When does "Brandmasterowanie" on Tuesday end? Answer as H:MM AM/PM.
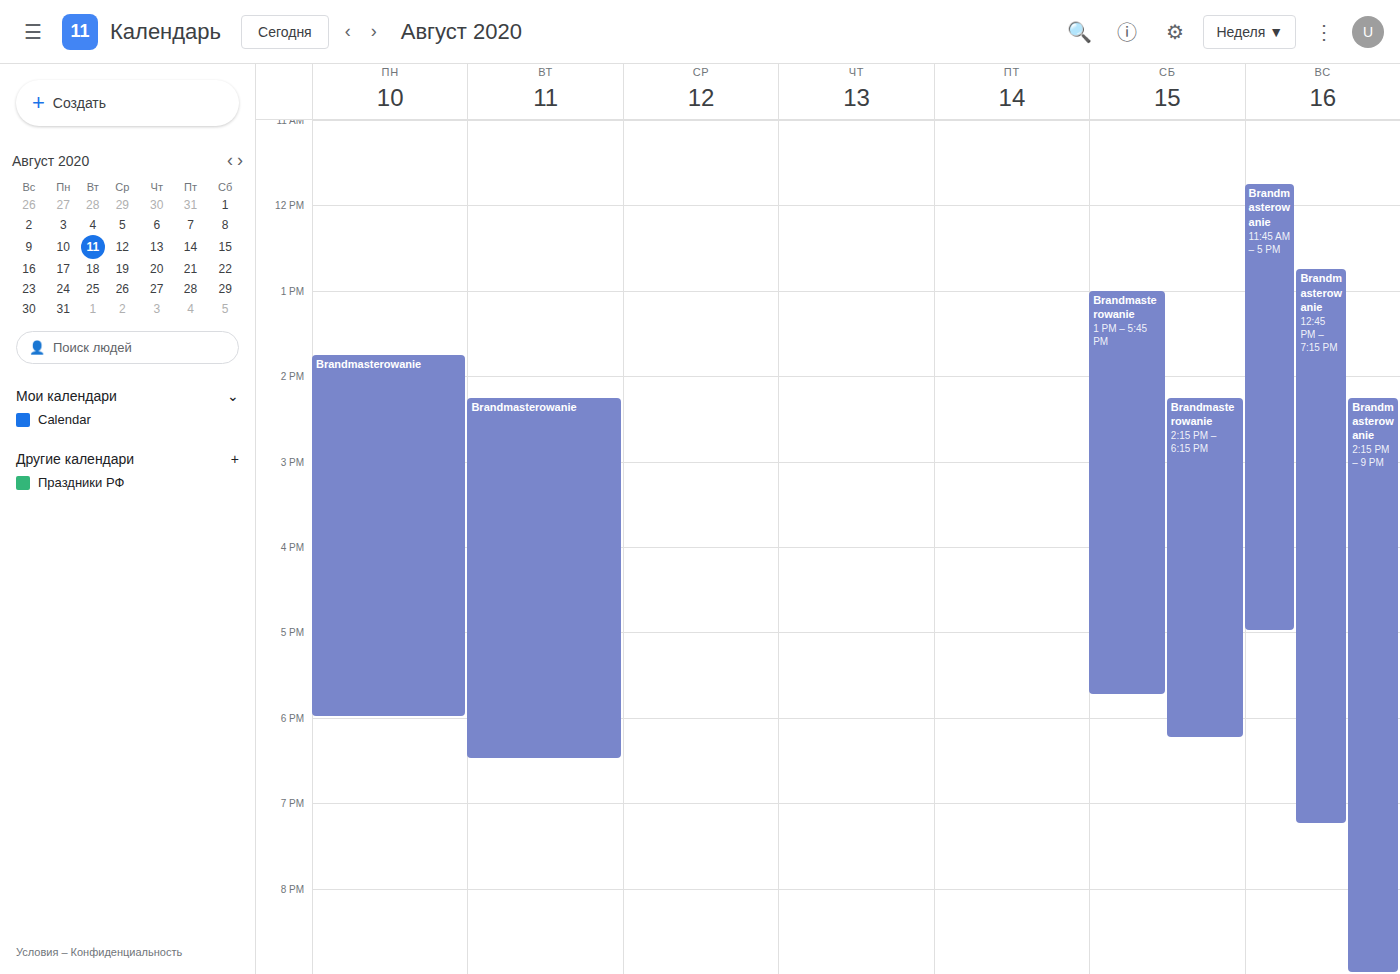
6:30 PM